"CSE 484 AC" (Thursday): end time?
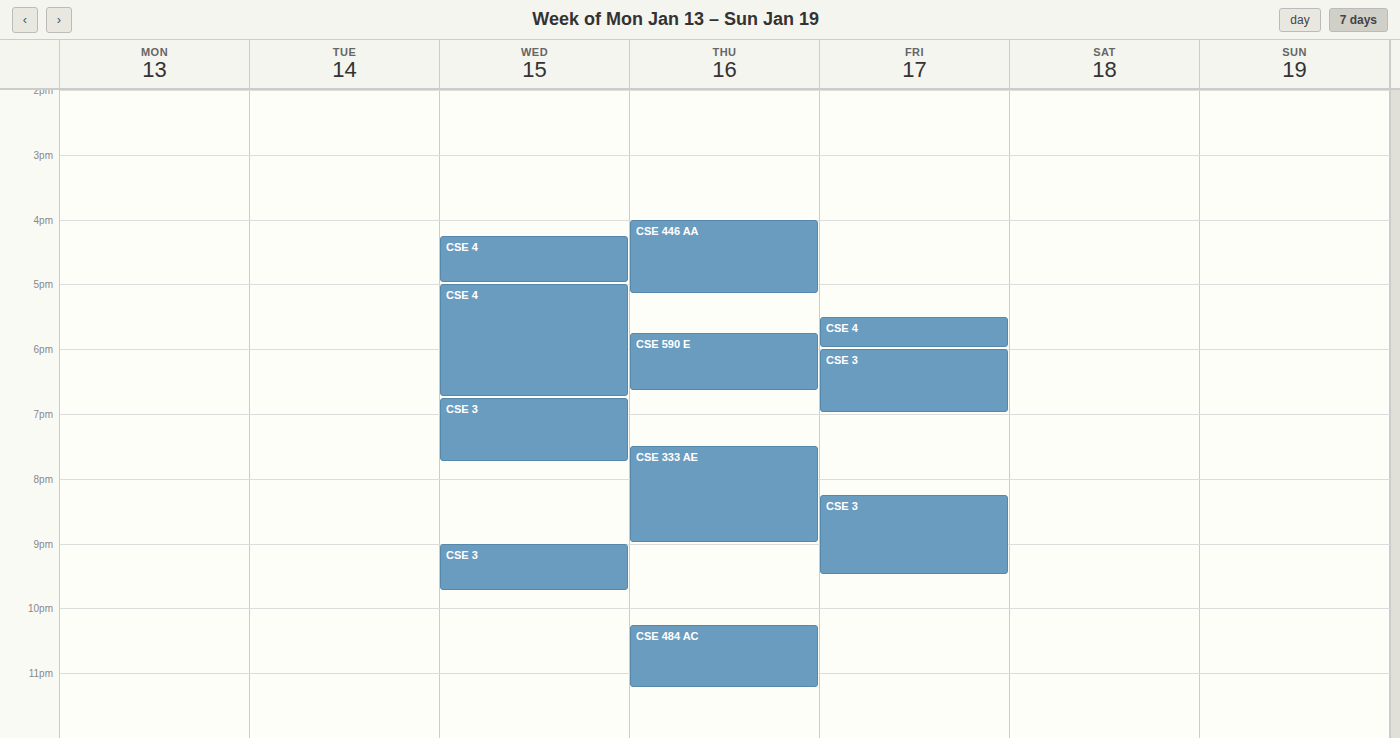
11:15 PM